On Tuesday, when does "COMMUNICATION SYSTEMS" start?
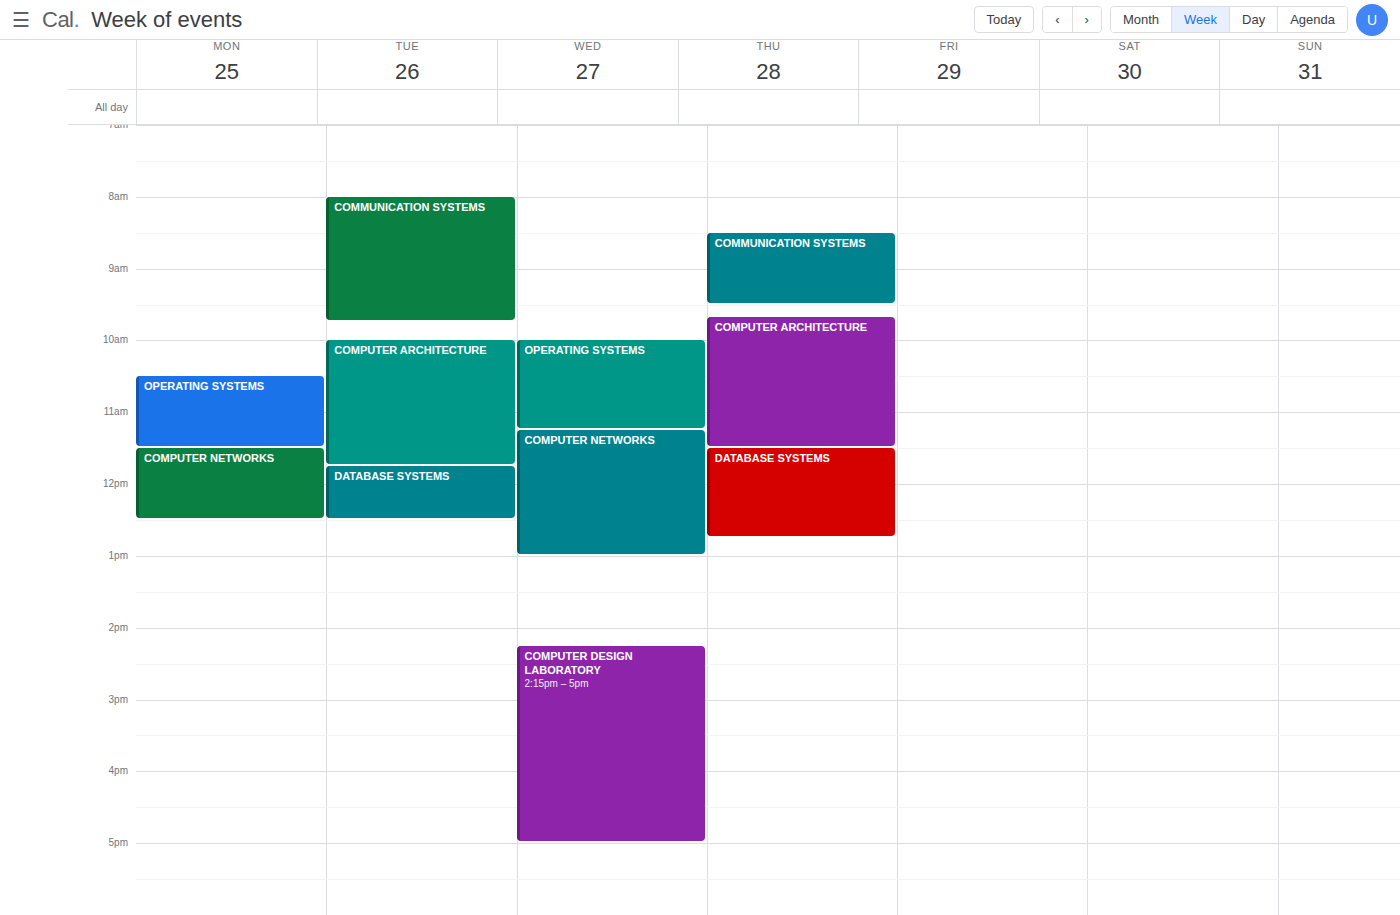
8:00 AM